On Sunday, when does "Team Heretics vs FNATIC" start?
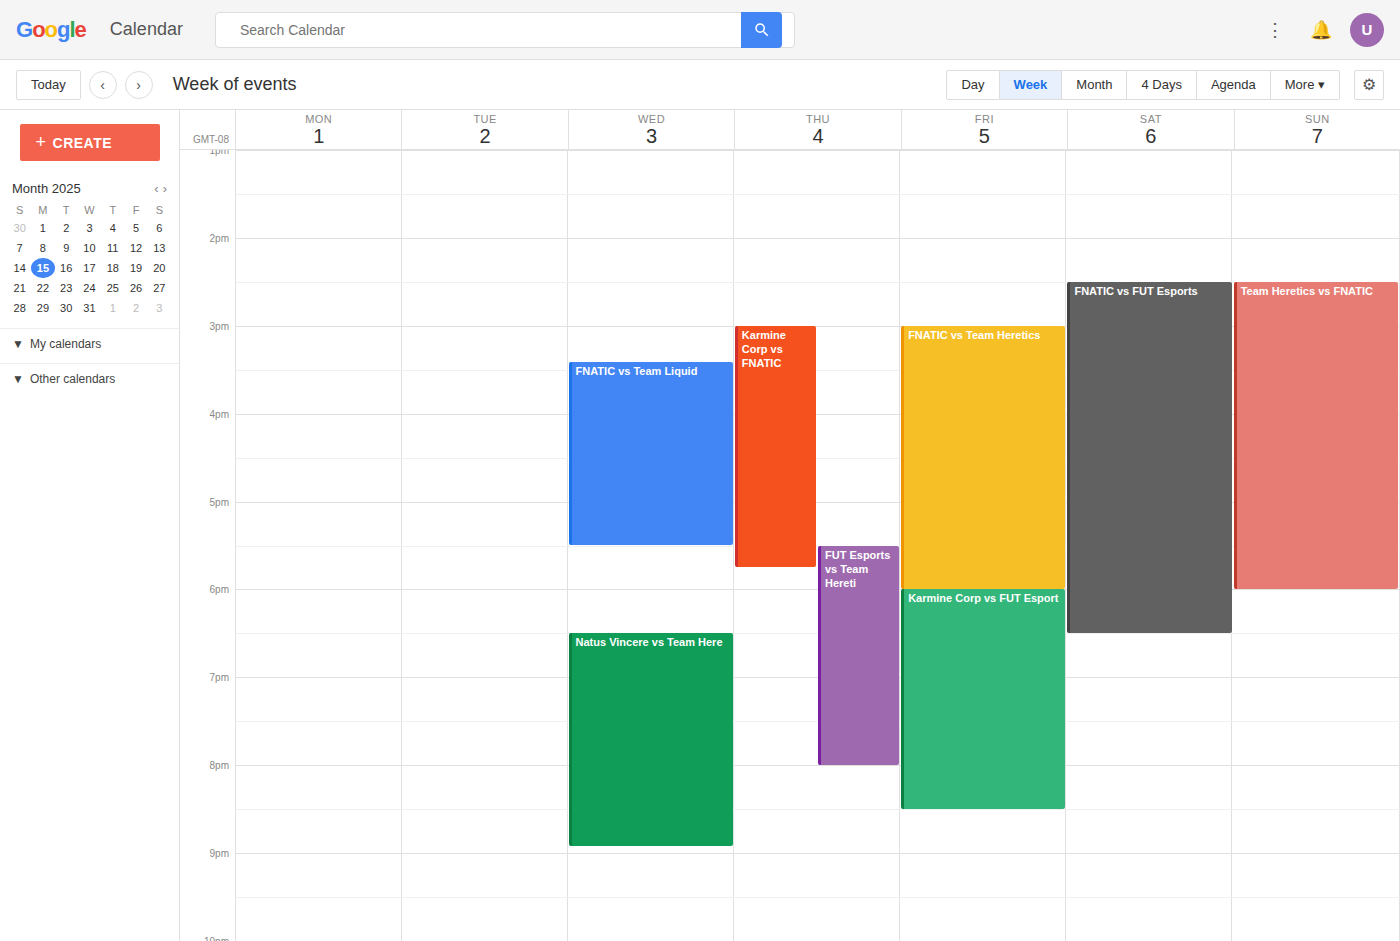
2:30 PM